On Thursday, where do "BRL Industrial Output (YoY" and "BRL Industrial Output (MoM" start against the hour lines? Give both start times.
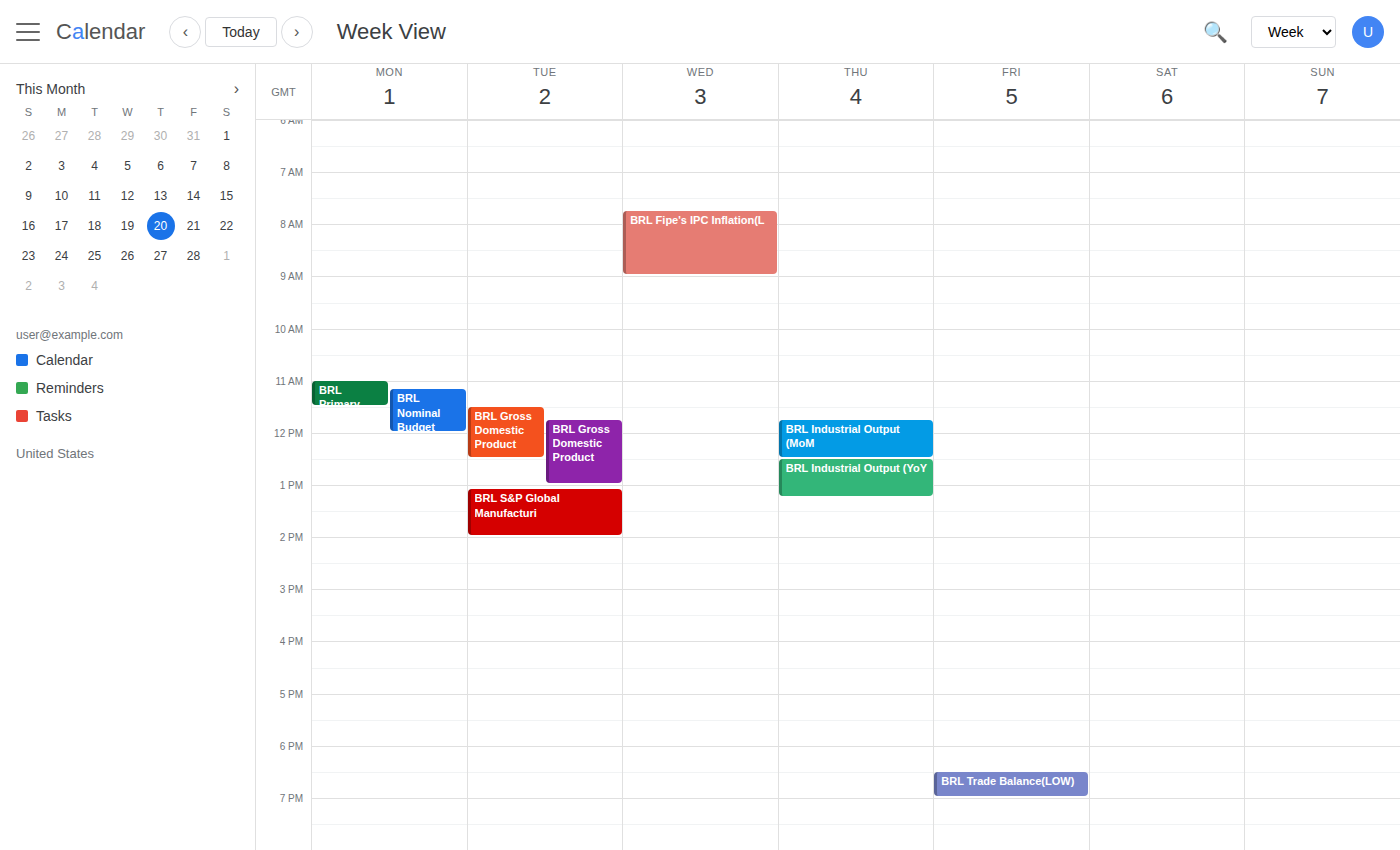
"BRL Industrial Output (YoY": 12:30 PM, halfway between the 12 PM and 1 PM lines. "BRL Industrial Output (MoM": 11:45 AM, neither: three quarters of the way from the 11 AM line to the 12 PM line.